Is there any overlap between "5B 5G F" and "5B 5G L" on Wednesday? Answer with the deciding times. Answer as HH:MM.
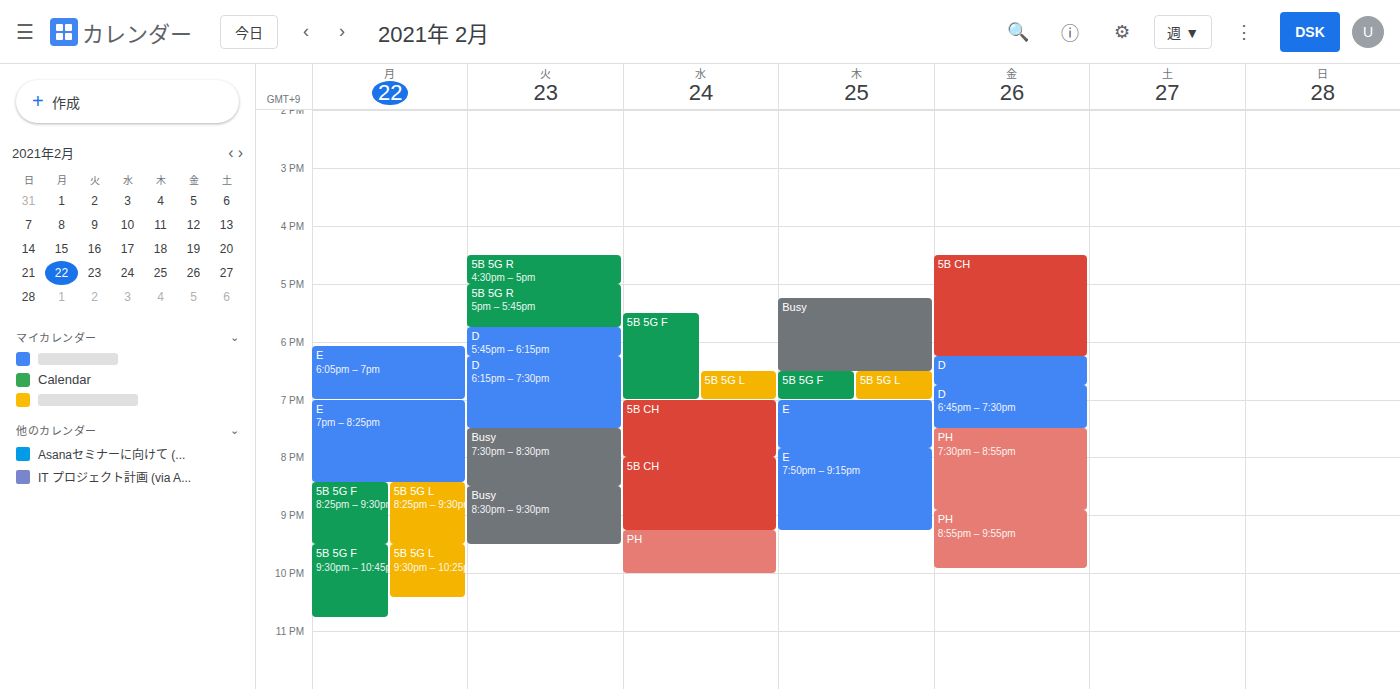
"5B 5G L" starts at 18:30, before "5B 5G F" ends at 19:00 -- they overlap.